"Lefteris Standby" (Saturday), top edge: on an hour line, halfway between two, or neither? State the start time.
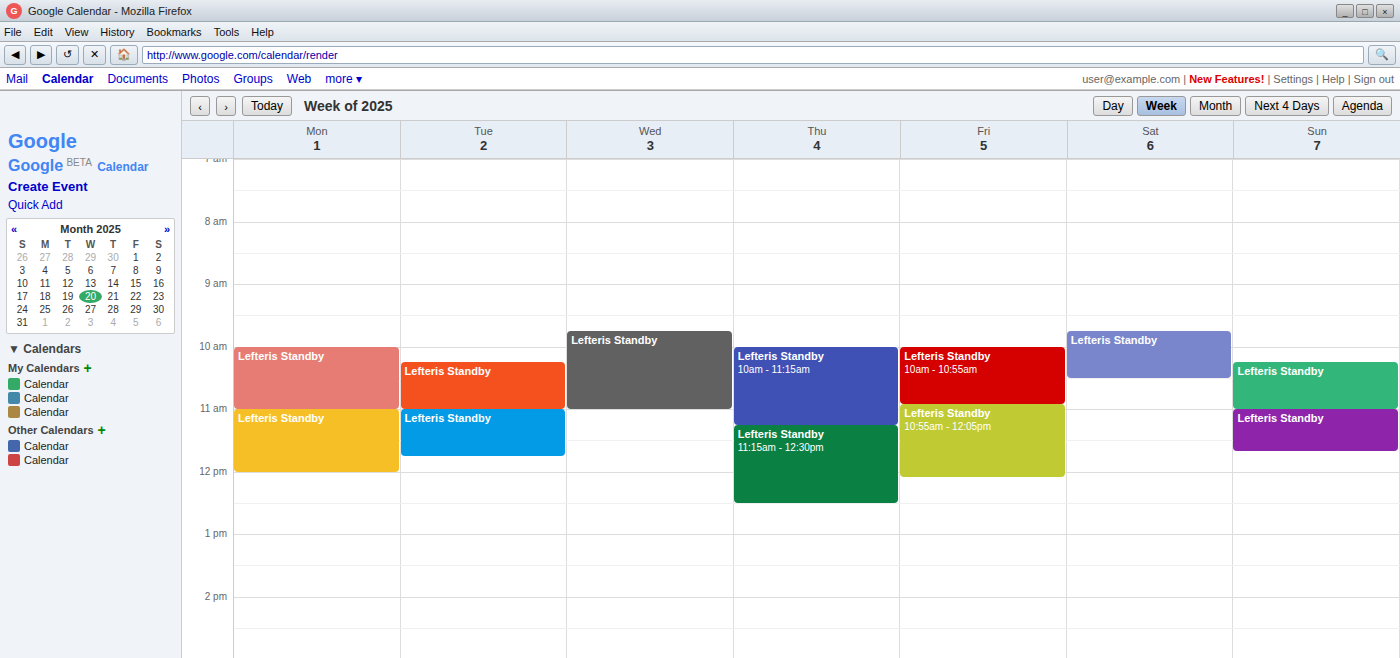
9:45 AM -- neither: three quarters of the way from the 9 AM line to the 10 AM line.